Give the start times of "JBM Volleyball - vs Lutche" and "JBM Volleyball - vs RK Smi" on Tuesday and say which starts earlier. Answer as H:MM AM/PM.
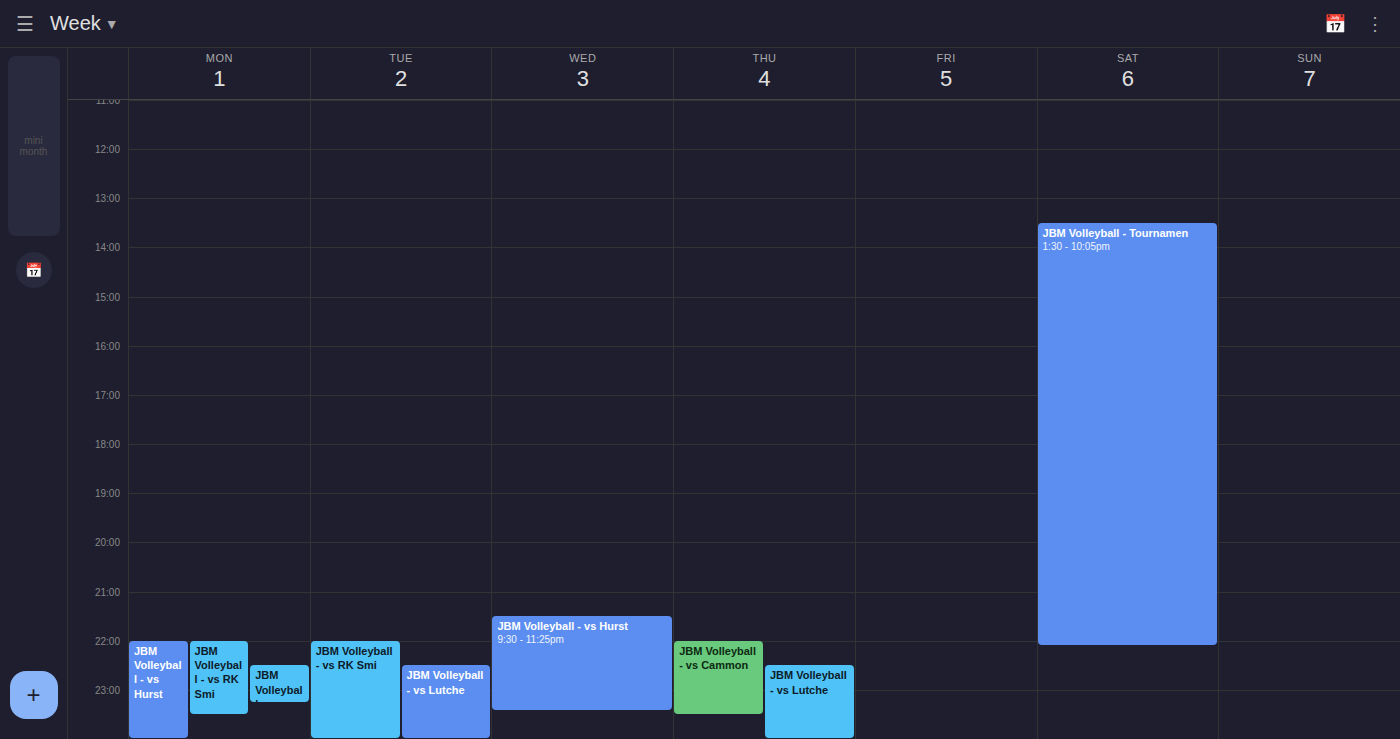
"JBM Volleyball - vs RK Smi" 10:00 PM; "JBM Volleyball - vs Lutche" 10:30 PM.